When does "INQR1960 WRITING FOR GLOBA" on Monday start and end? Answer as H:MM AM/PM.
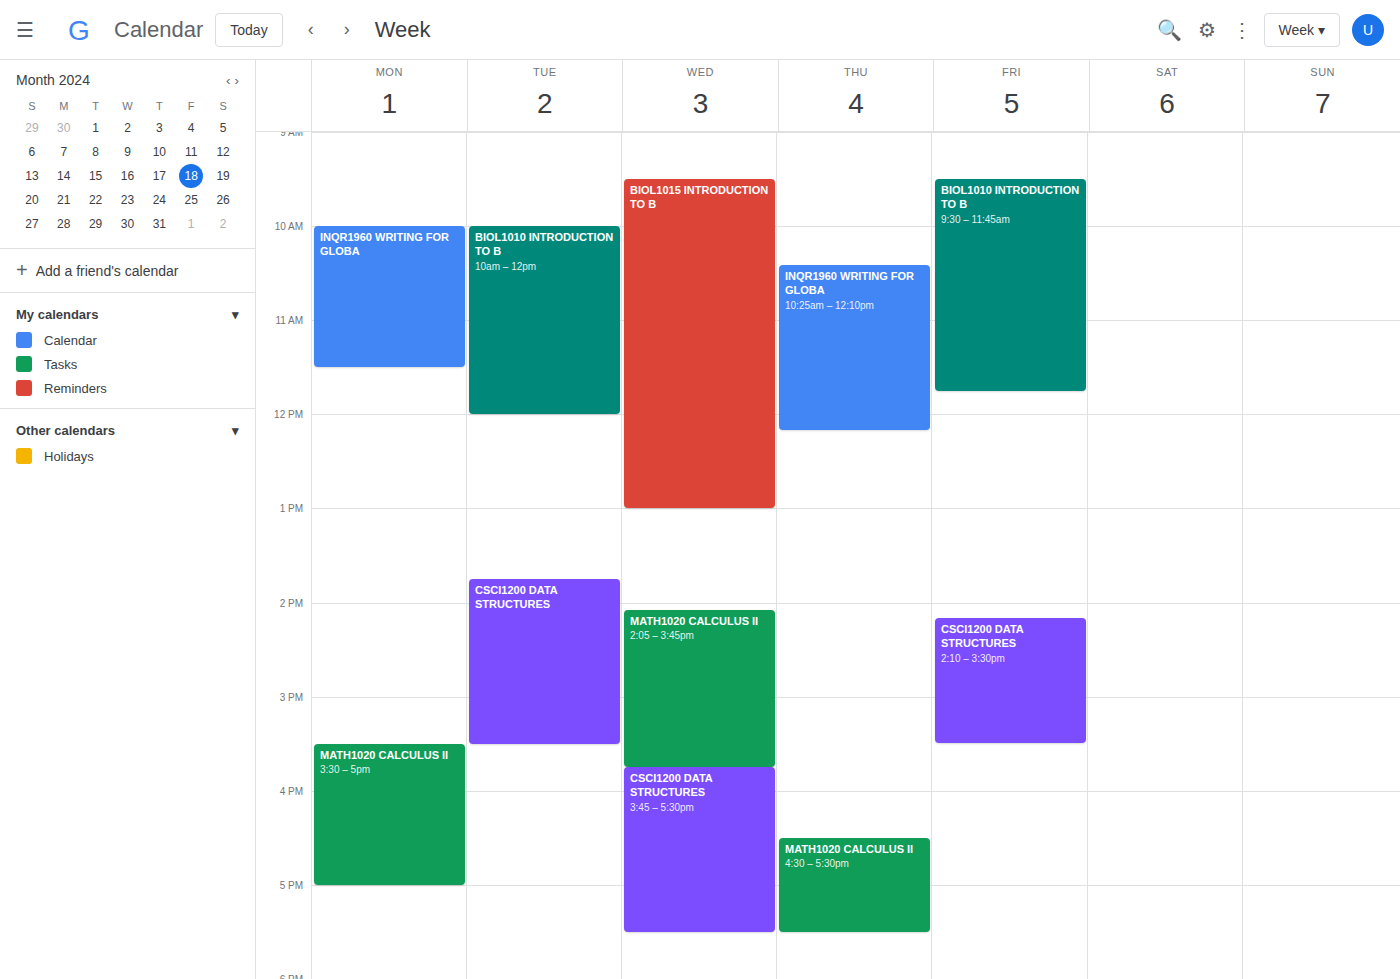
10:00 AM to 11:30 AM